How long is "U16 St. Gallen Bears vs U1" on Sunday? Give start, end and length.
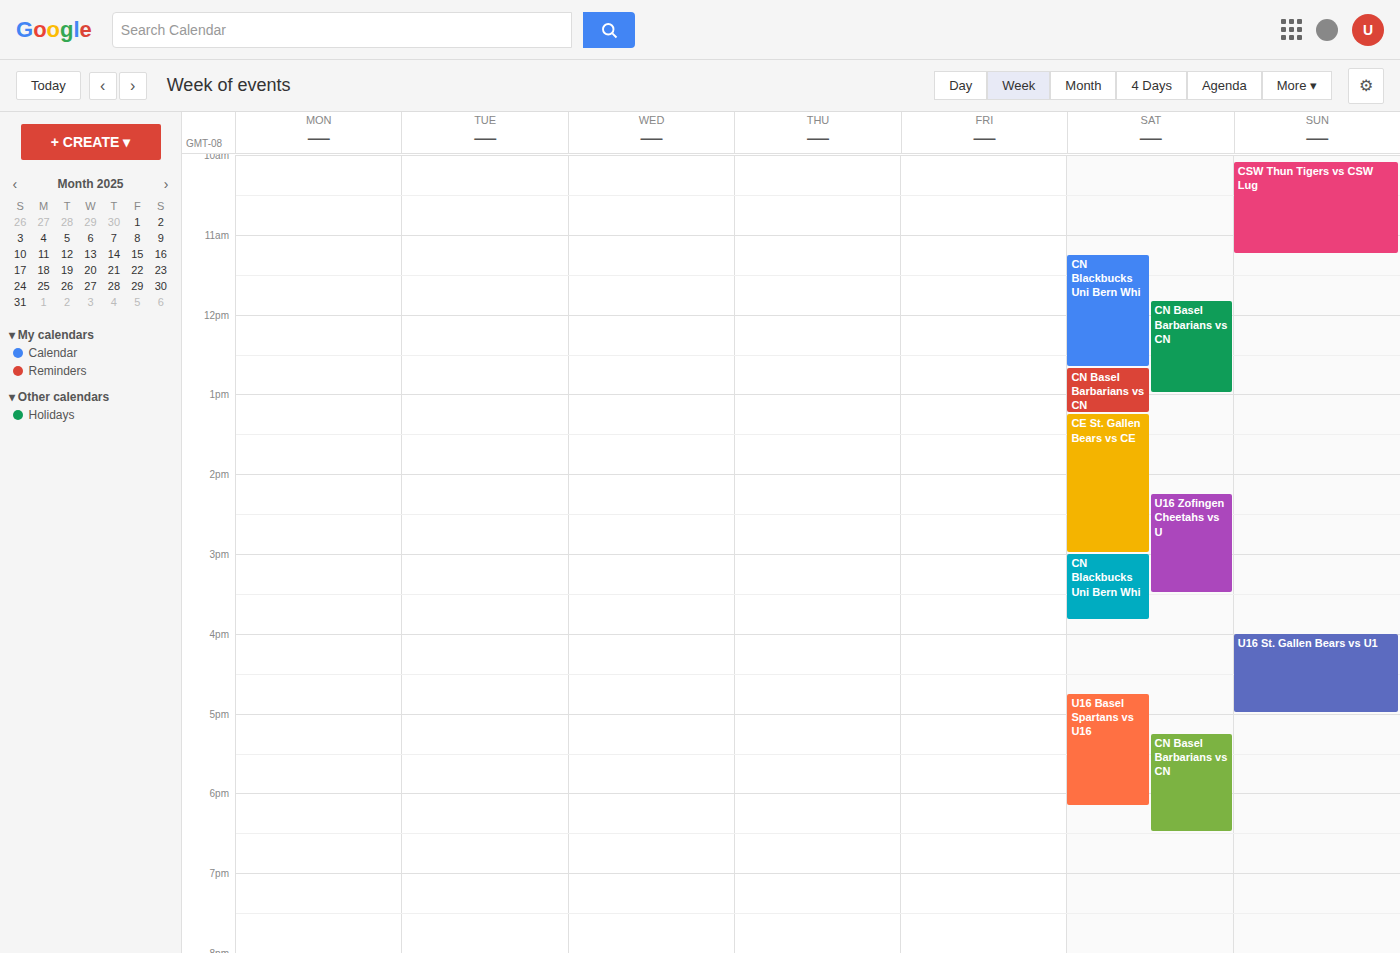
4:00 PM to 5:00 PM, 1 hour